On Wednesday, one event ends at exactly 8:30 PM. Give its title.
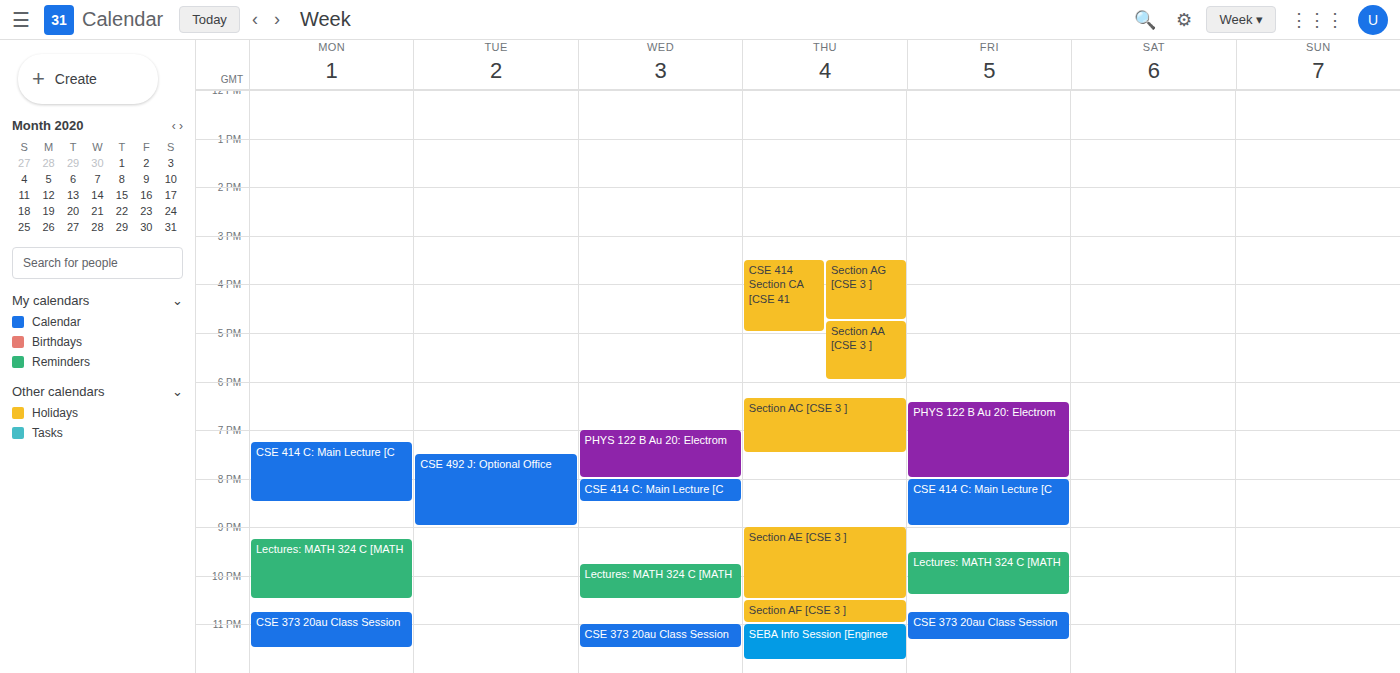
"CSE 414 C: Main Lecture [C"